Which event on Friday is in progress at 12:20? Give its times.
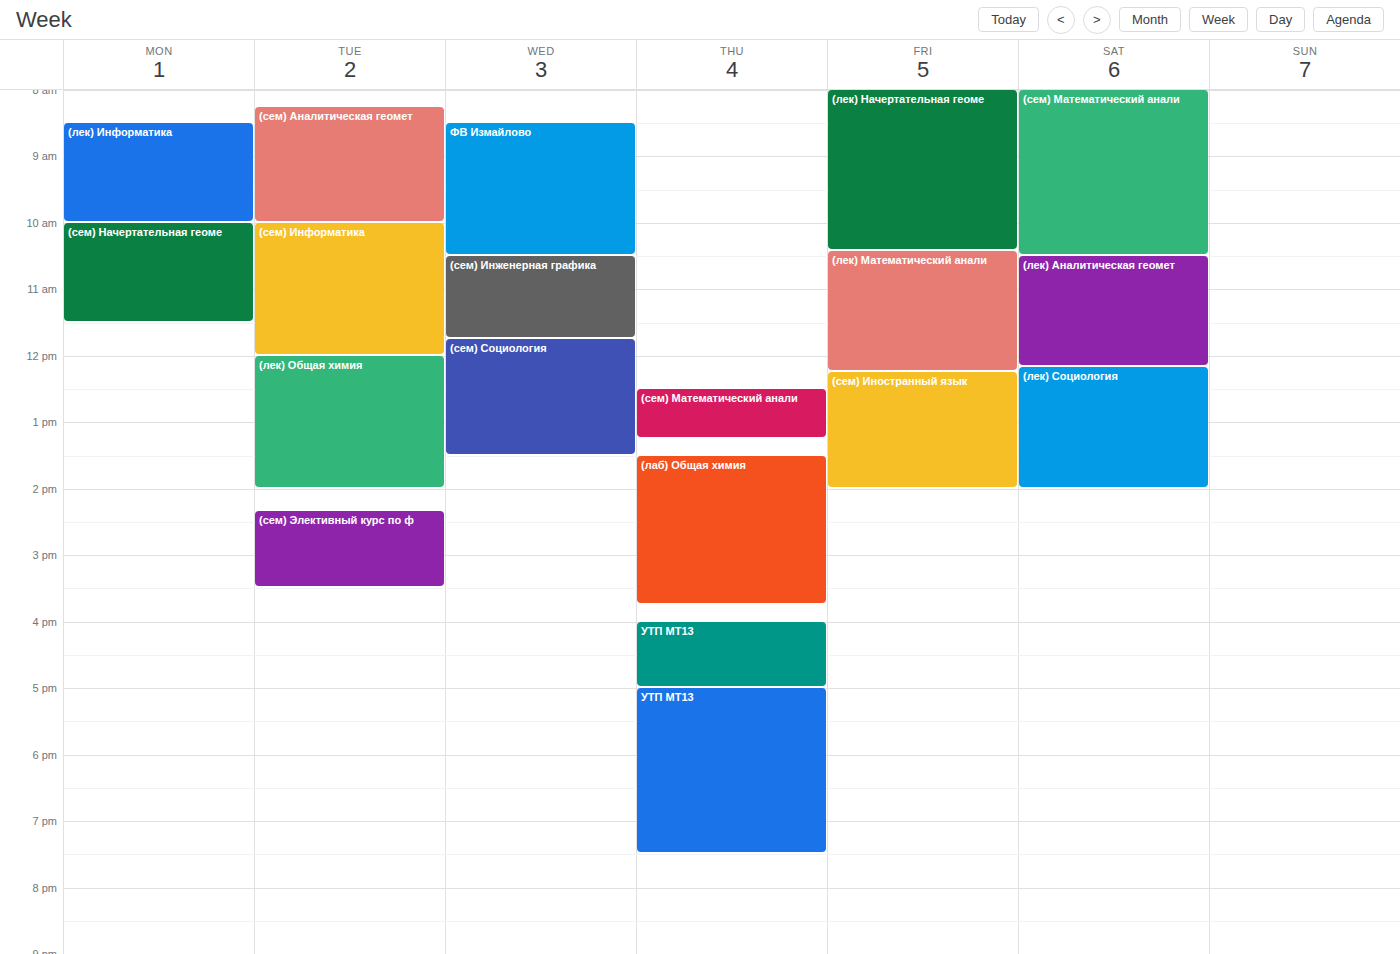
"(сем) Иностранный язык", 12:15 to 14:00